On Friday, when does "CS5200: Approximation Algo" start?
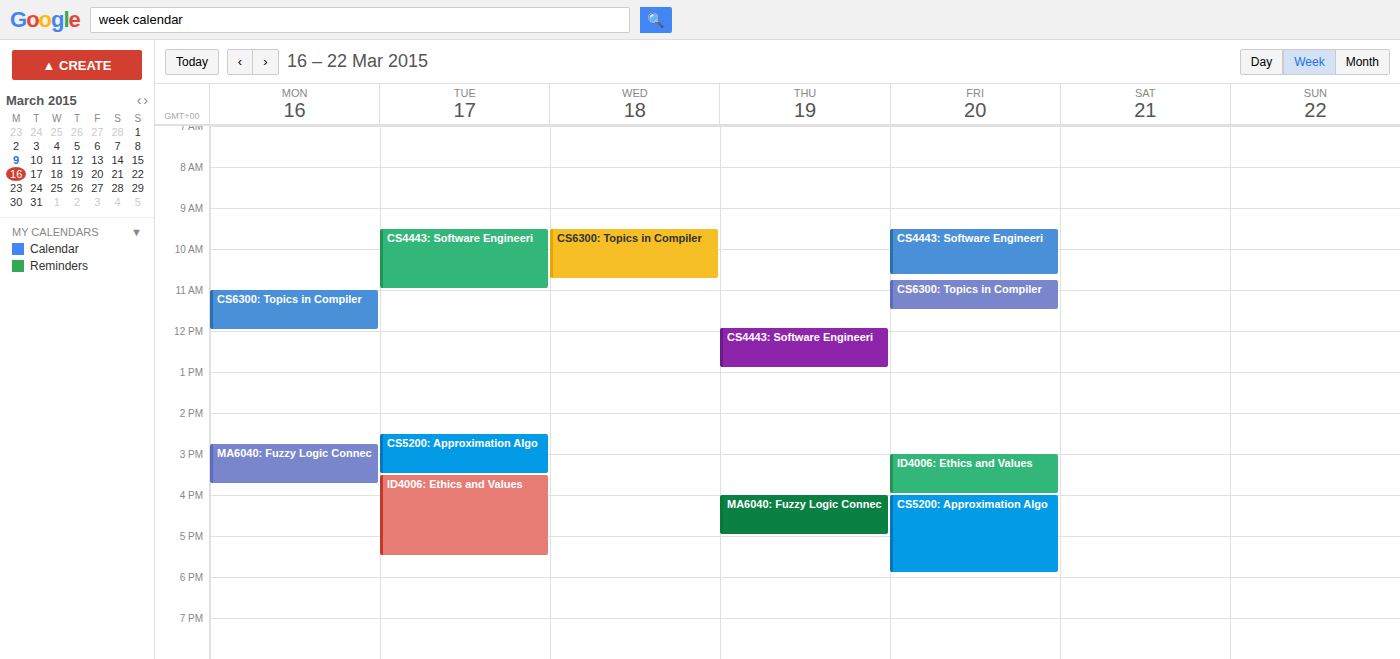
4:00 PM